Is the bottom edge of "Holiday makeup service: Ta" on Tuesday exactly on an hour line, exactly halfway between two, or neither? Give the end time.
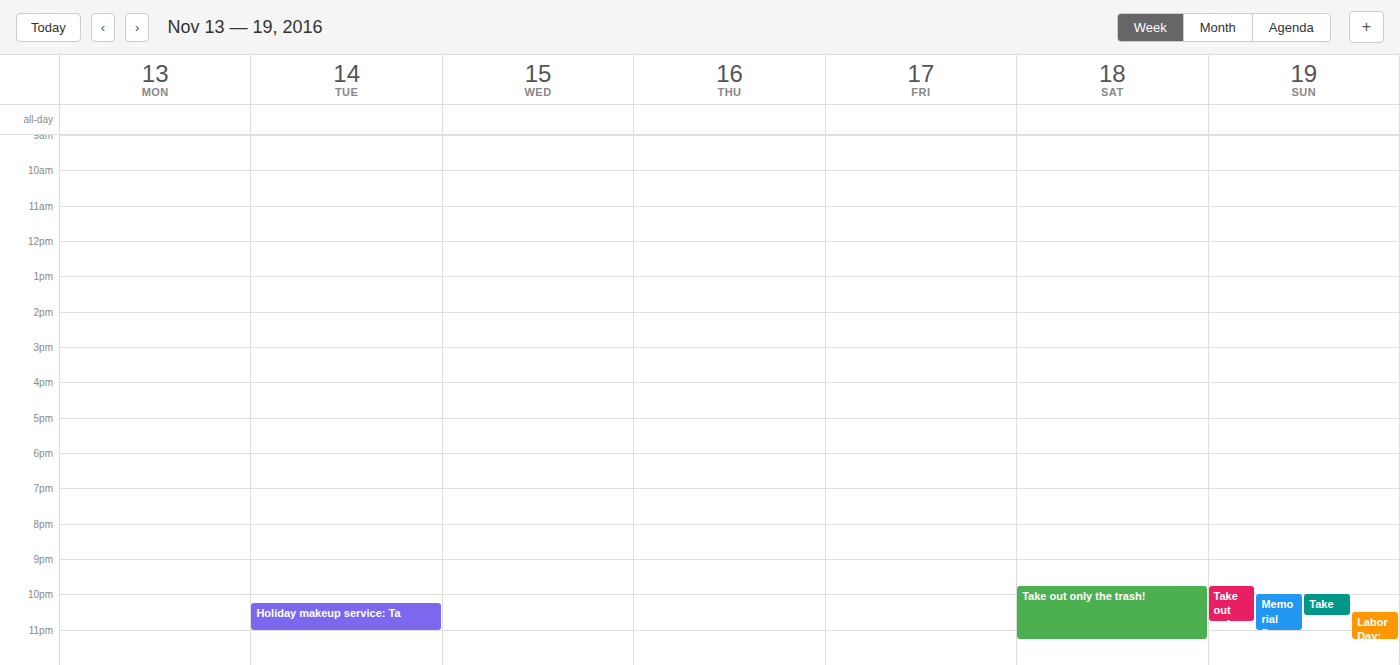
11:00 PM -- exactly on the 11 PM line.